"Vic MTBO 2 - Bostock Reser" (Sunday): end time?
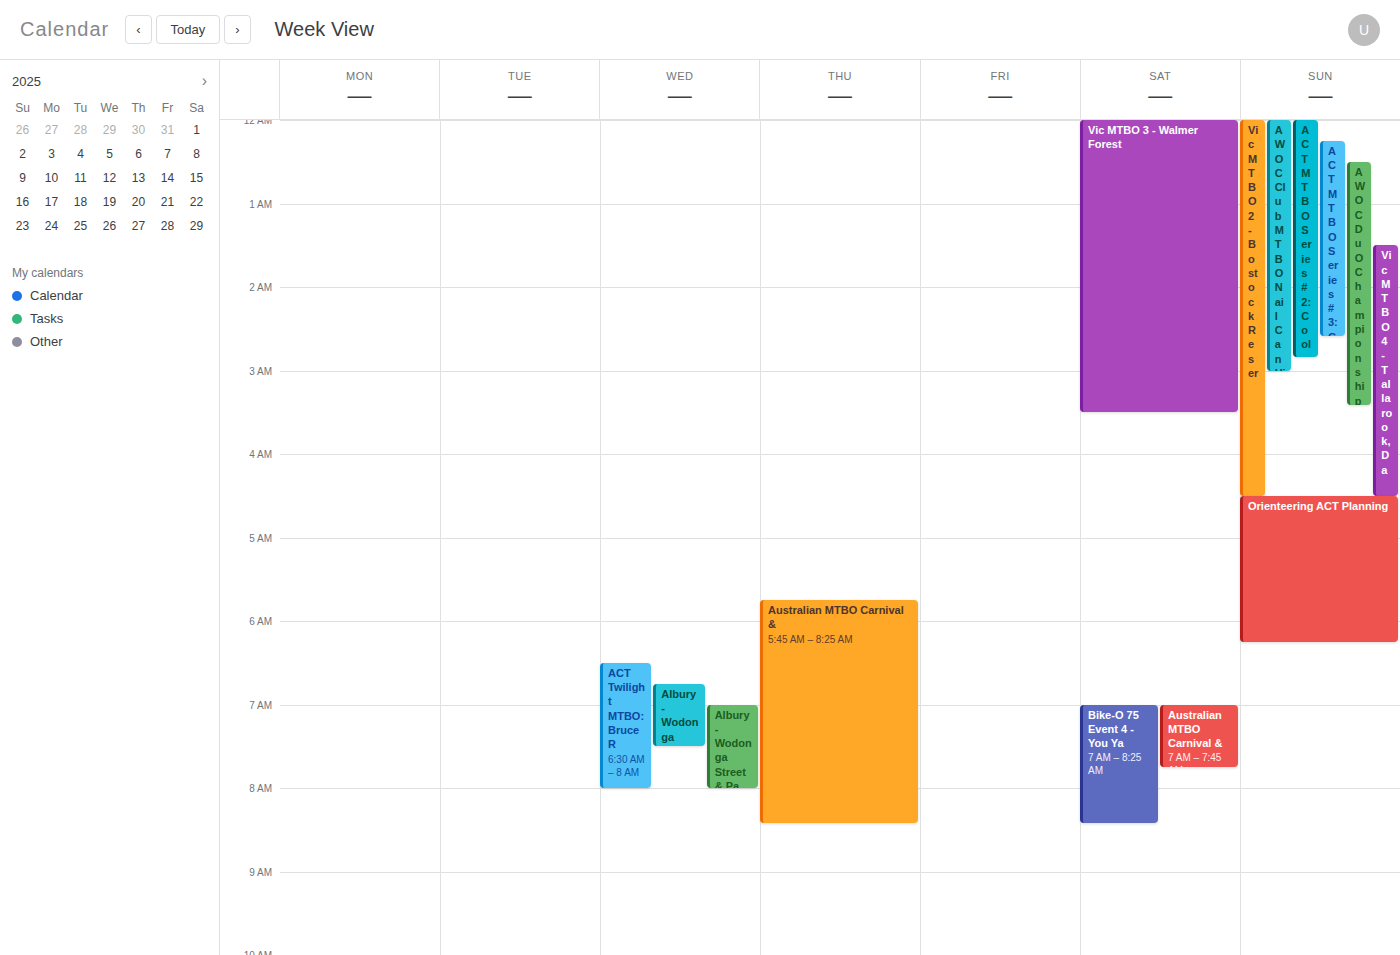
04:30